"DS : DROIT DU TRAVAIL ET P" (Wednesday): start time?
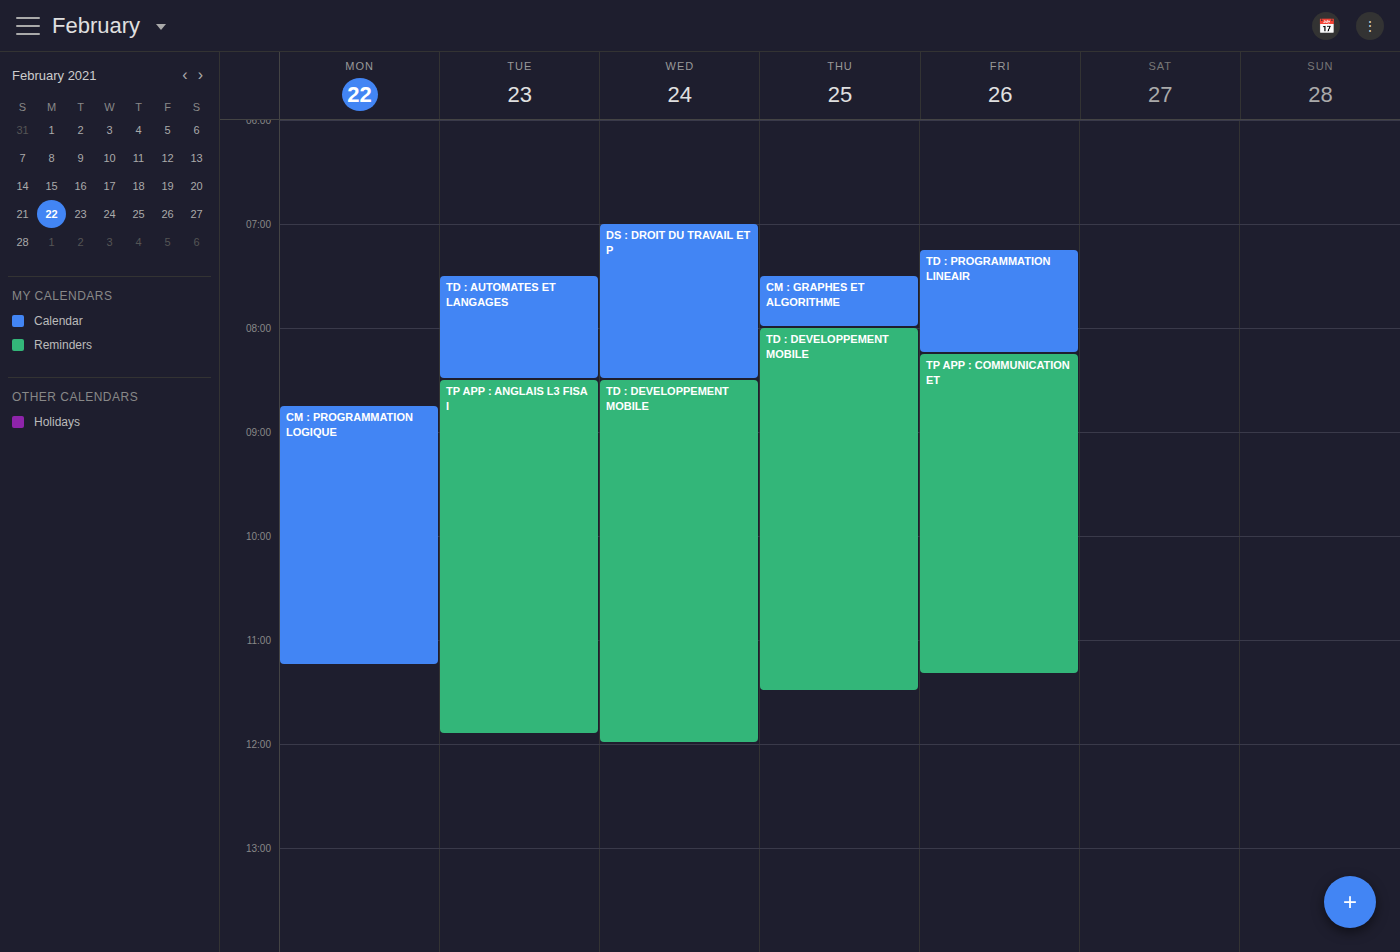
7:00 AM